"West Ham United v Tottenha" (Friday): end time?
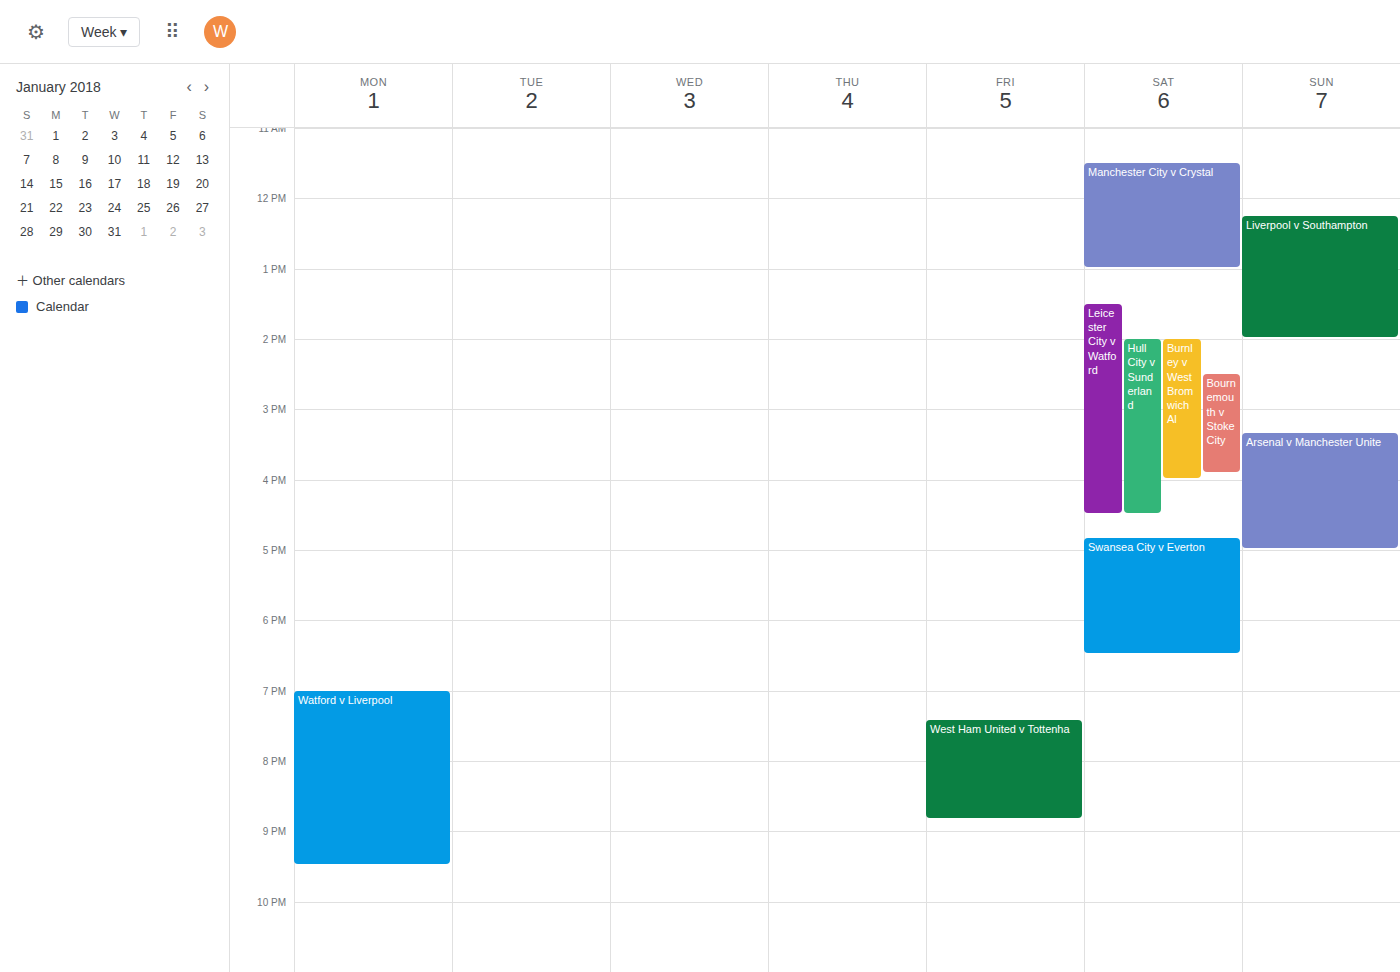
20:50